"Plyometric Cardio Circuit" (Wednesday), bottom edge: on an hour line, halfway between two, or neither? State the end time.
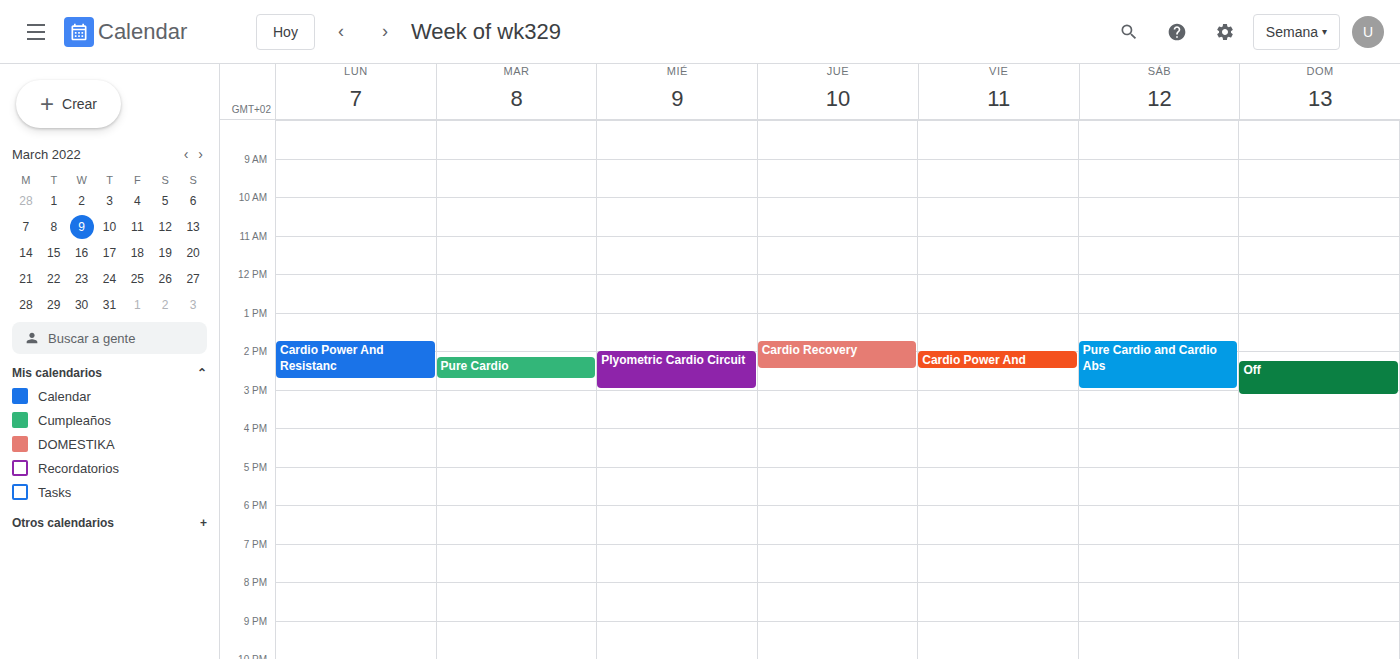
15:00 -- exactly on the 15:00 line.